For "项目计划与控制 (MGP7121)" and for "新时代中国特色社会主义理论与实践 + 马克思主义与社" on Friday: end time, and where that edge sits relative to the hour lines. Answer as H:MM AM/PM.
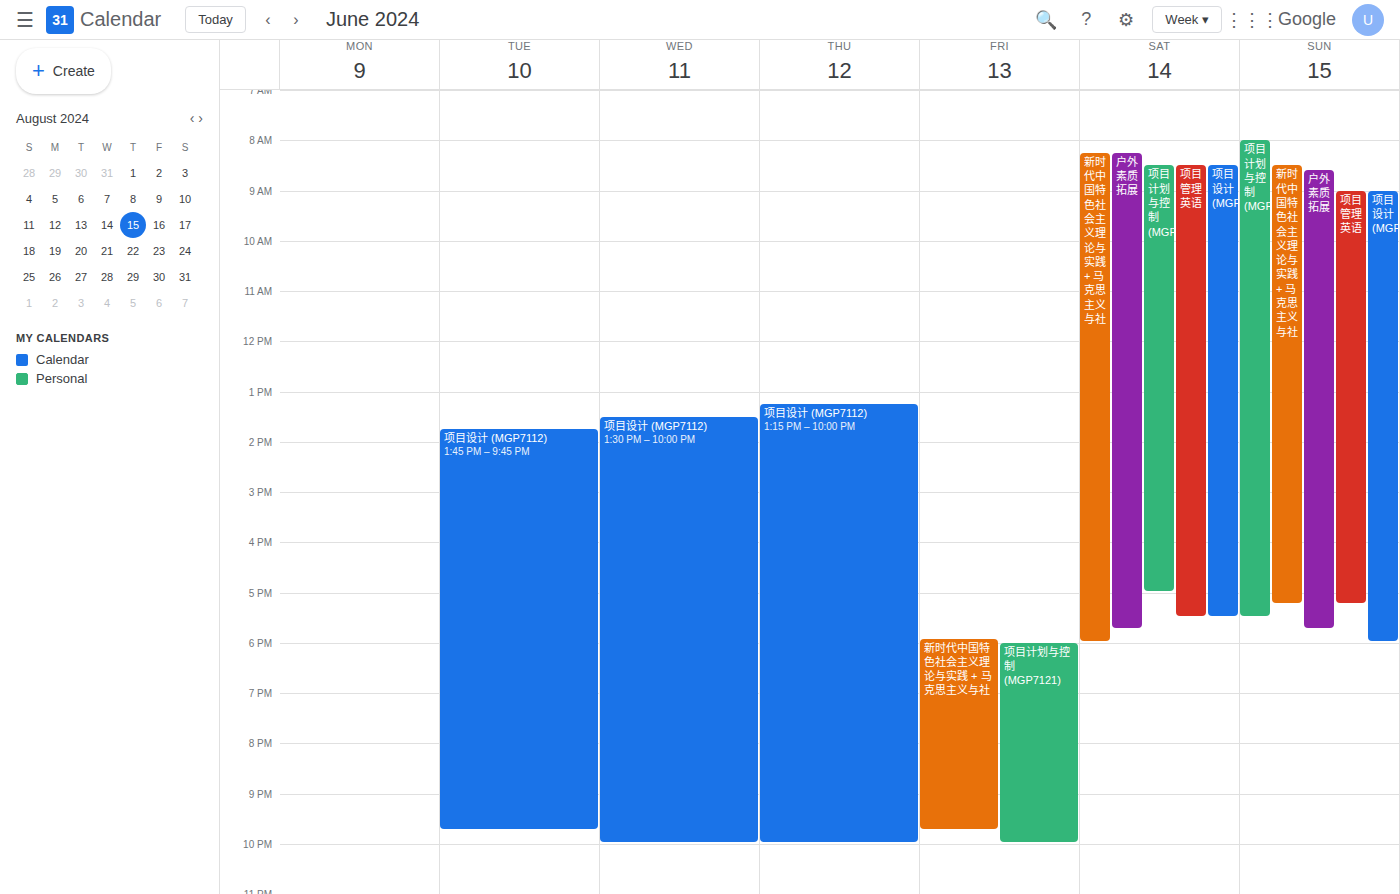
"项目计划与控制 (MGP7121)": 10:00 PM, exactly on the 10 PM line. "新时代中国特色社会主义理论与实践 + 马克思主义与社": 9:45 PM, neither: three quarters of the way from the 9 PM line to the 10 PM line.